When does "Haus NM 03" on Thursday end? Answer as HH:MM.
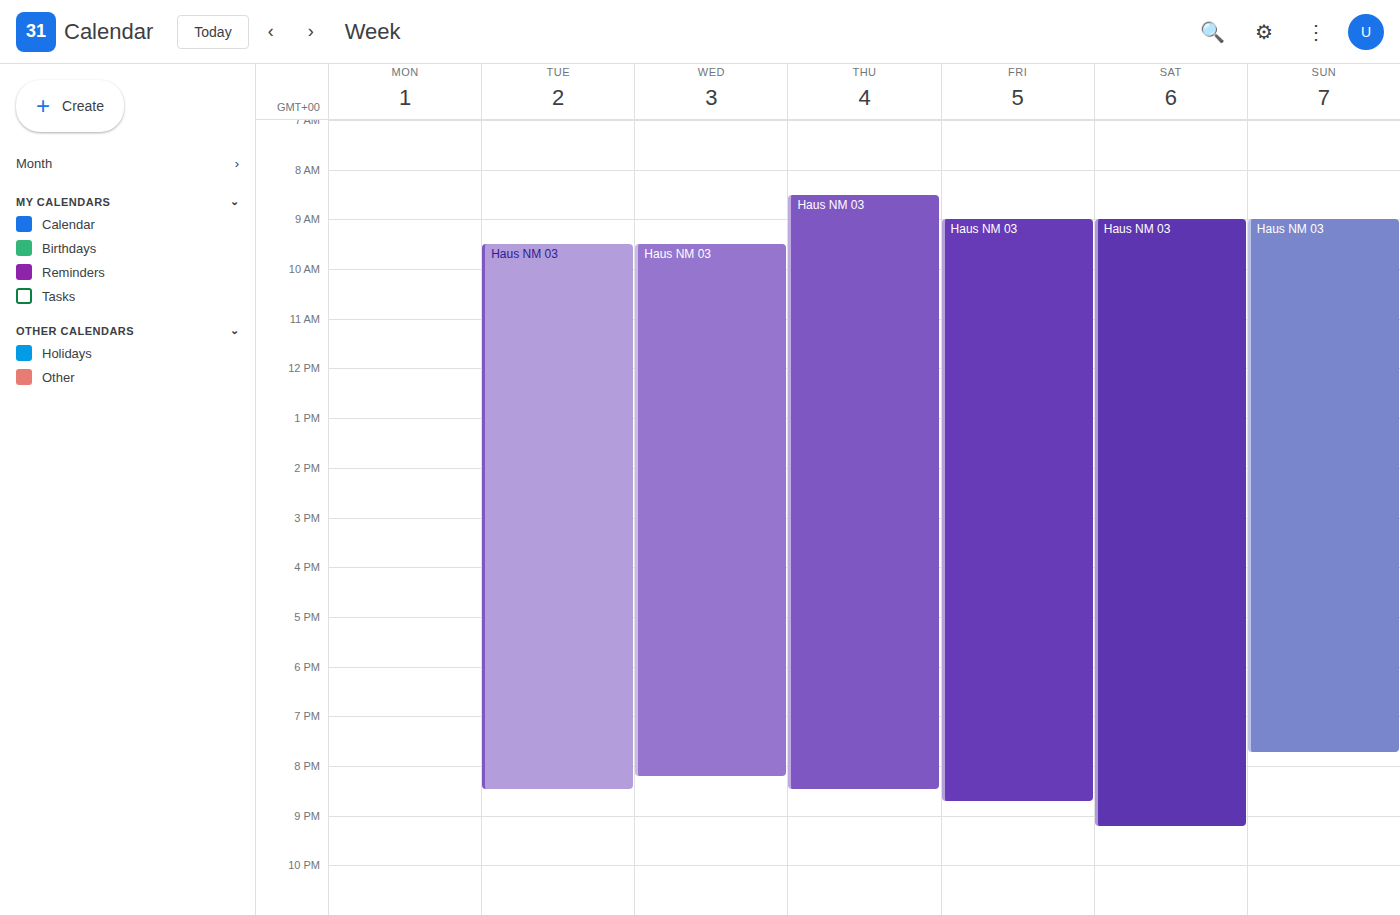
20:30